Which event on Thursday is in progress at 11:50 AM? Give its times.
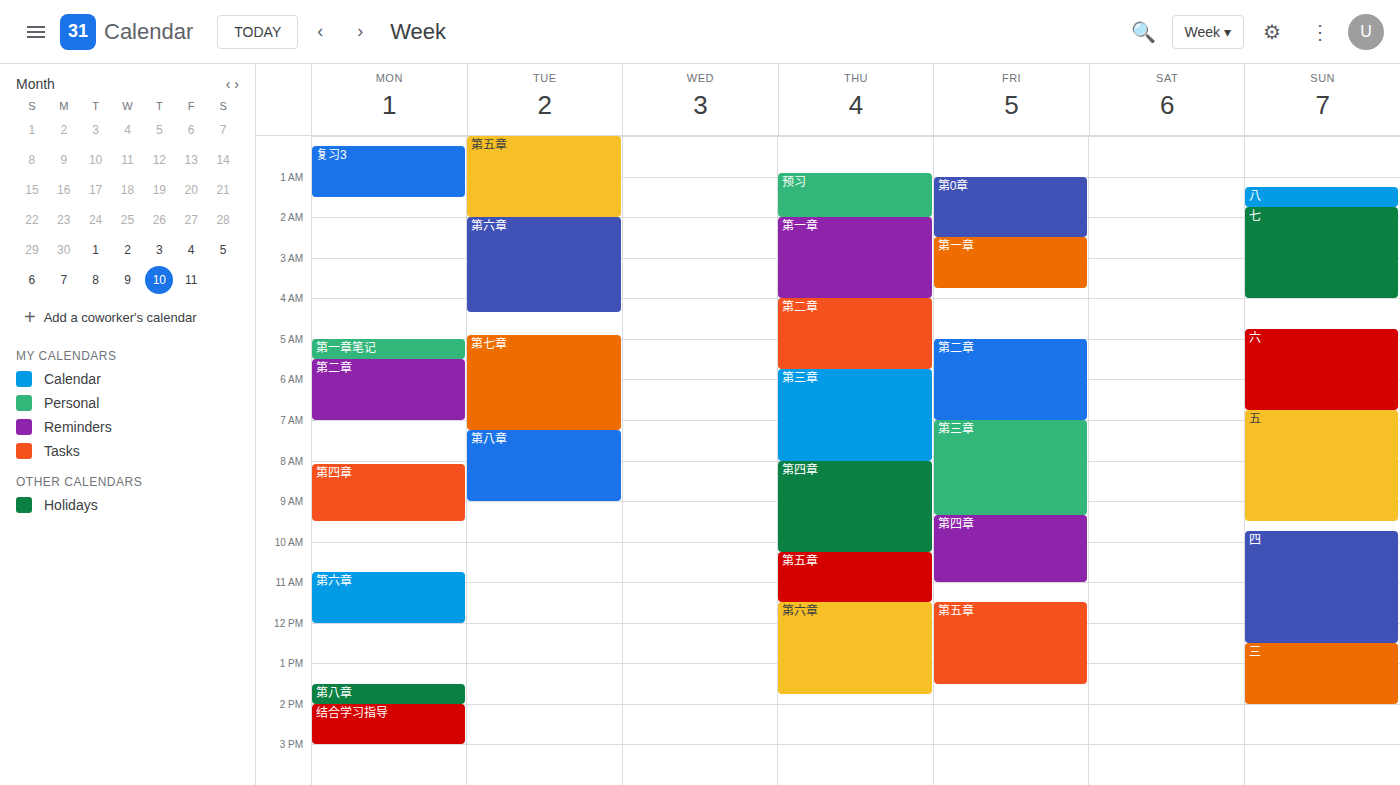
"第六章", 11:30 AM to 1:45 PM